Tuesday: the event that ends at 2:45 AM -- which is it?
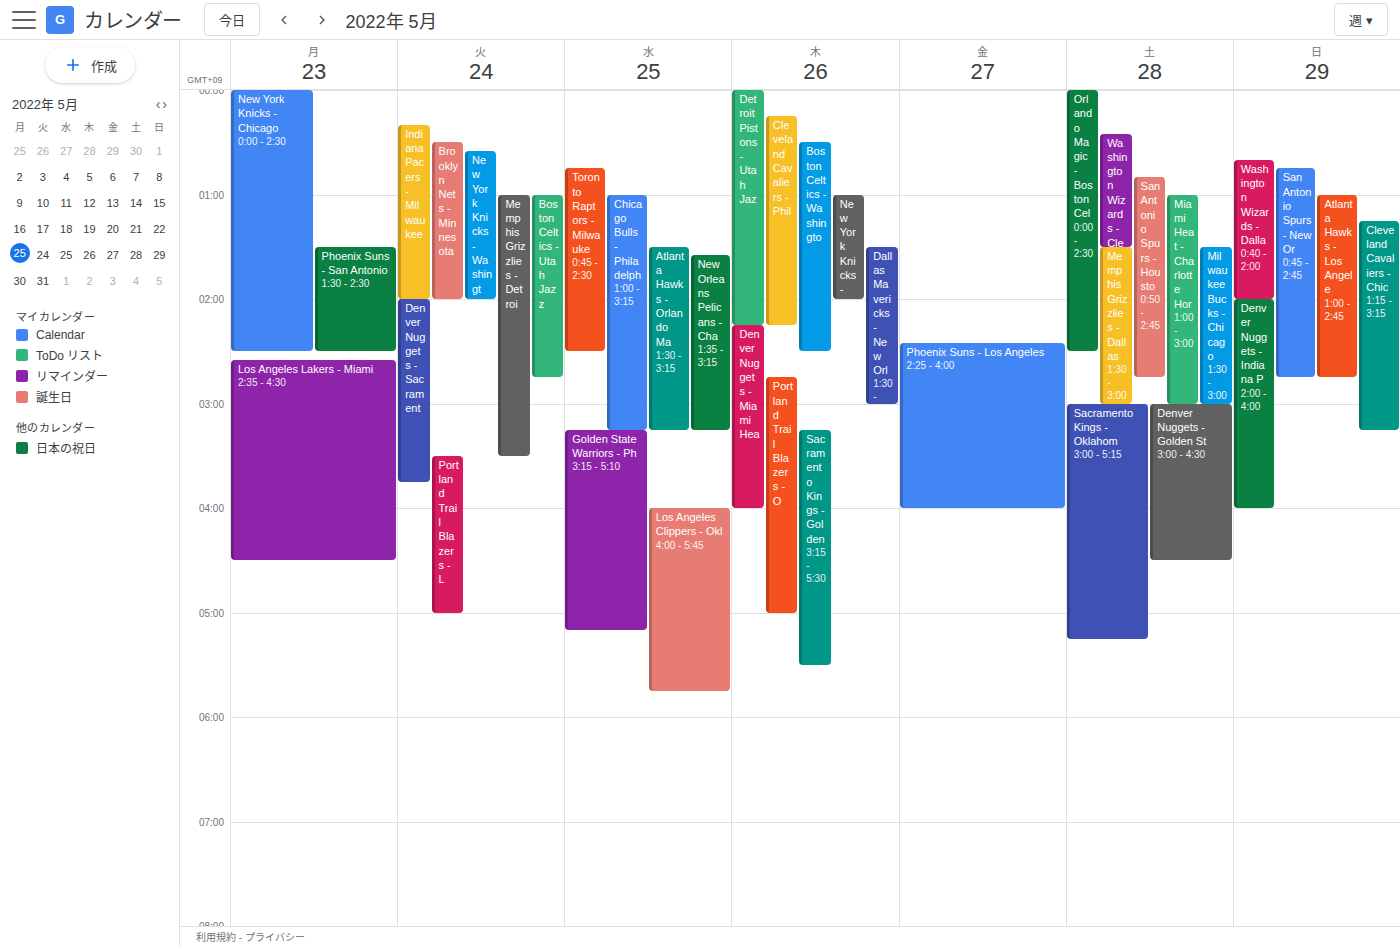
"Boston Celtics - Utah Jazz"